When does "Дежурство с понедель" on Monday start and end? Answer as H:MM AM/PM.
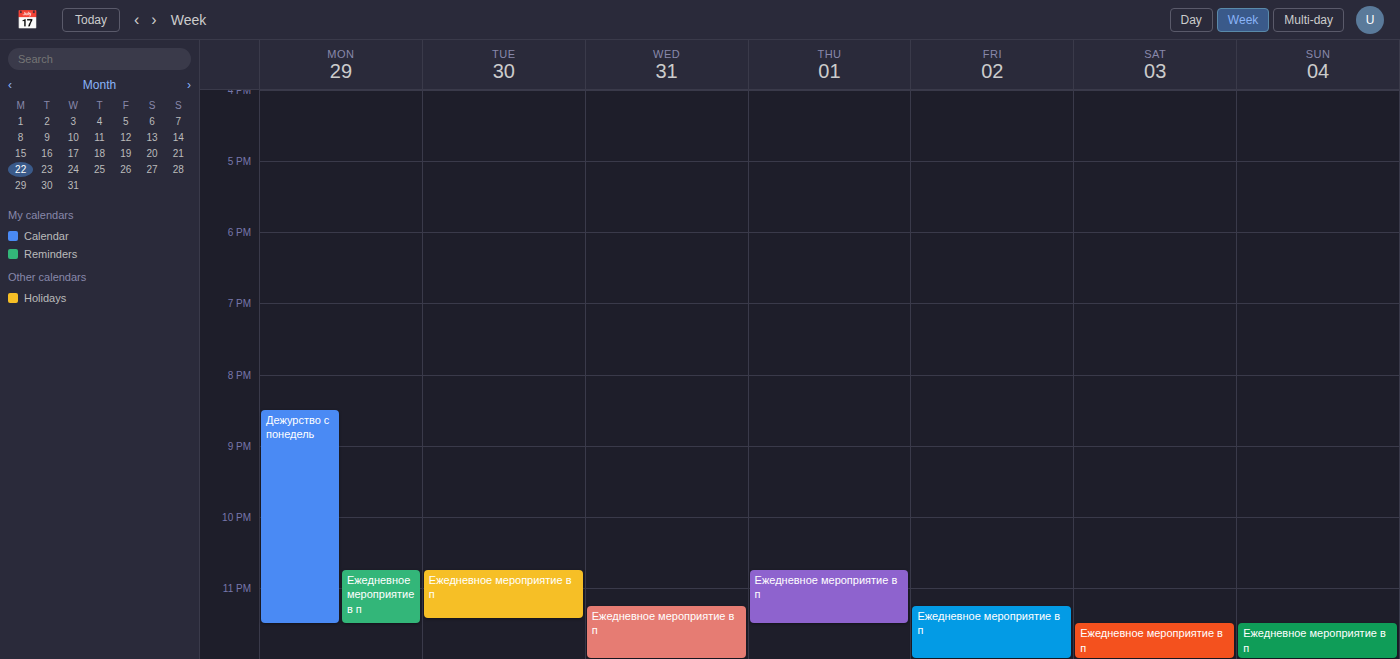
8:30 PM to 11:30 PM